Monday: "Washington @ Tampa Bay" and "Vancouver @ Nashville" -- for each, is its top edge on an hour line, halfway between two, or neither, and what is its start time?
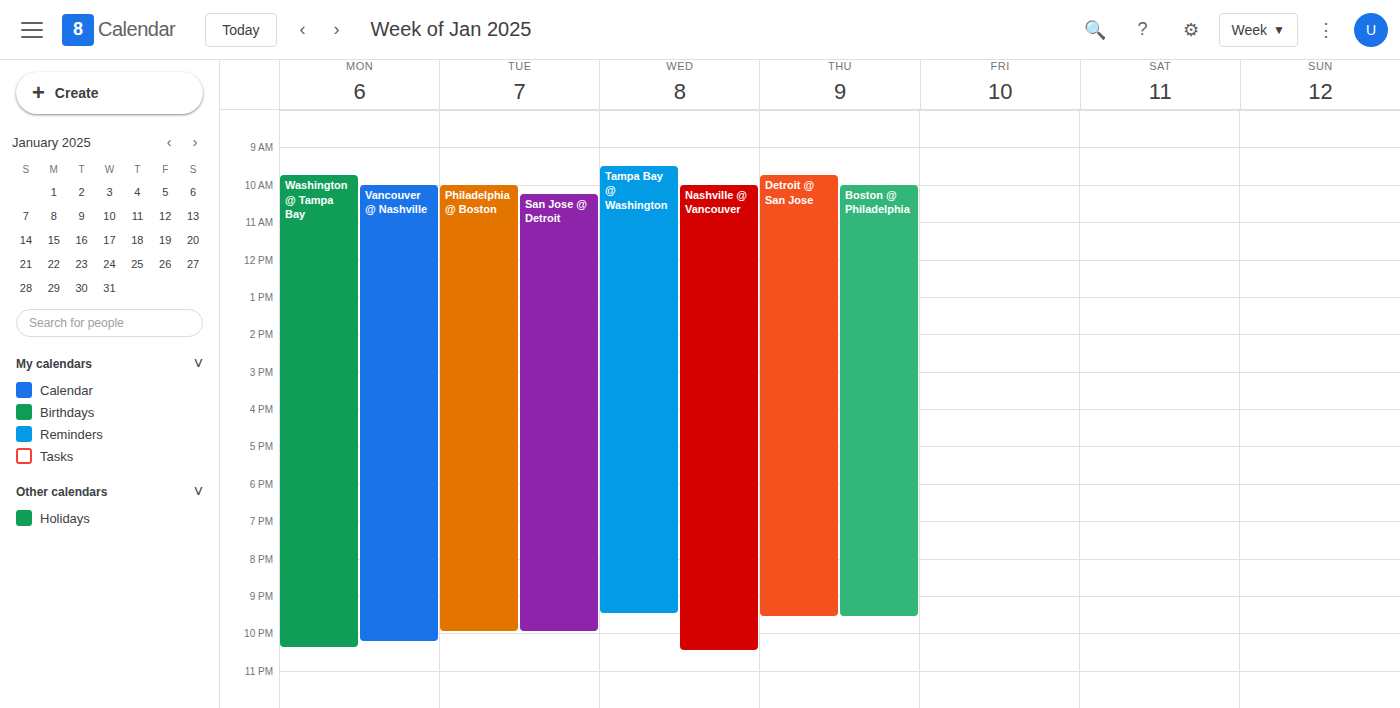
"Washington @ Tampa Bay": 09:45, neither: three quarters of the way from the 09:00 line to the 10:00 line. "Vancouver @ Nashville": 10:00, exactly on the 10:00 line.